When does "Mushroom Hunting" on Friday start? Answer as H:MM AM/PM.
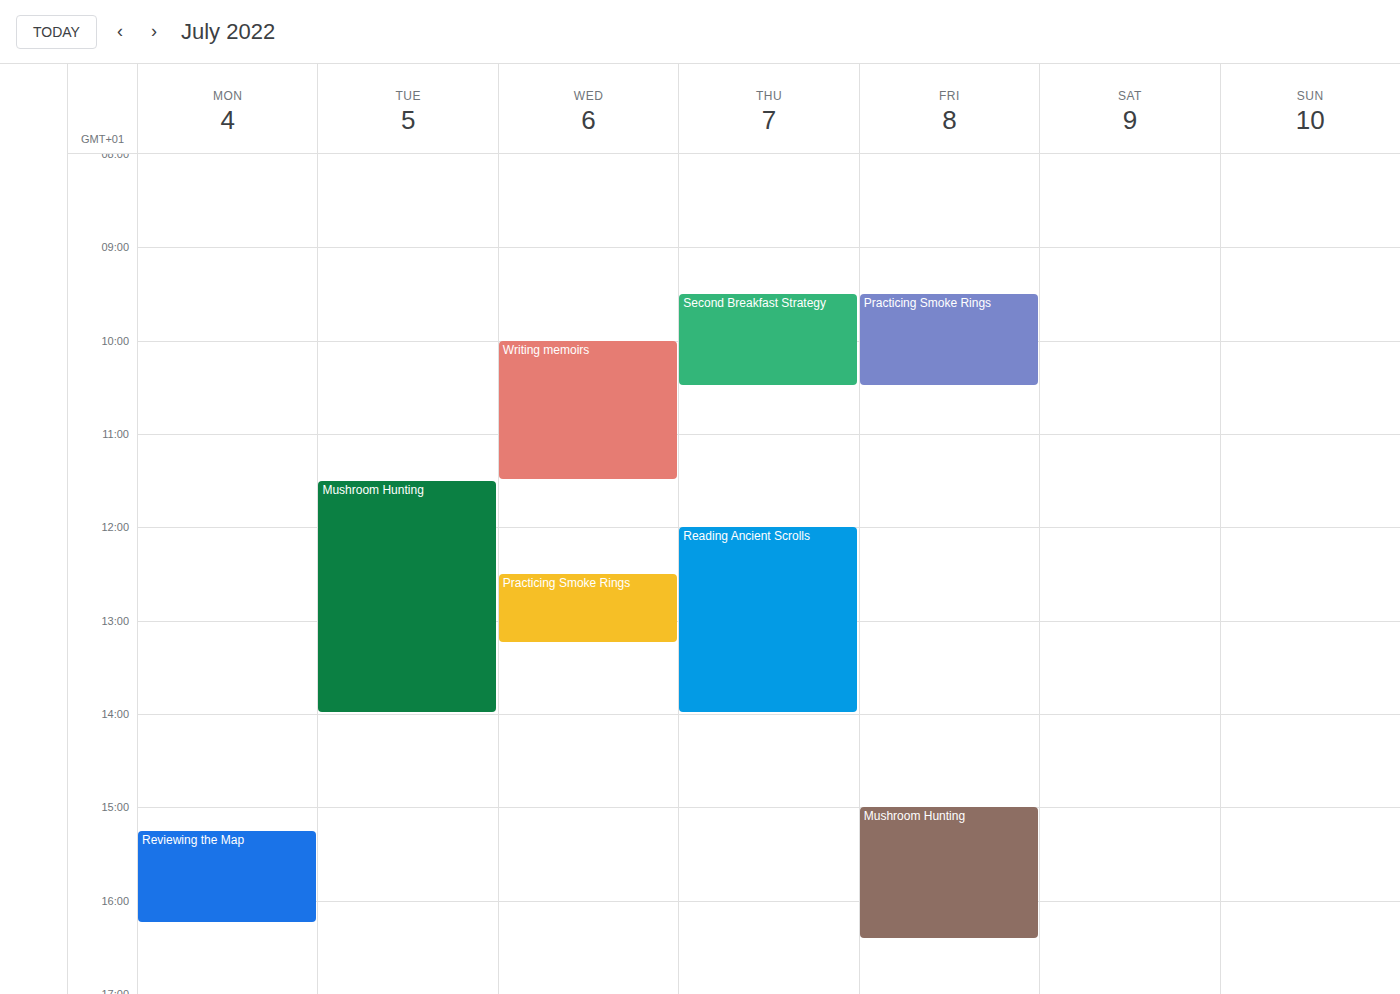
3:00 PM